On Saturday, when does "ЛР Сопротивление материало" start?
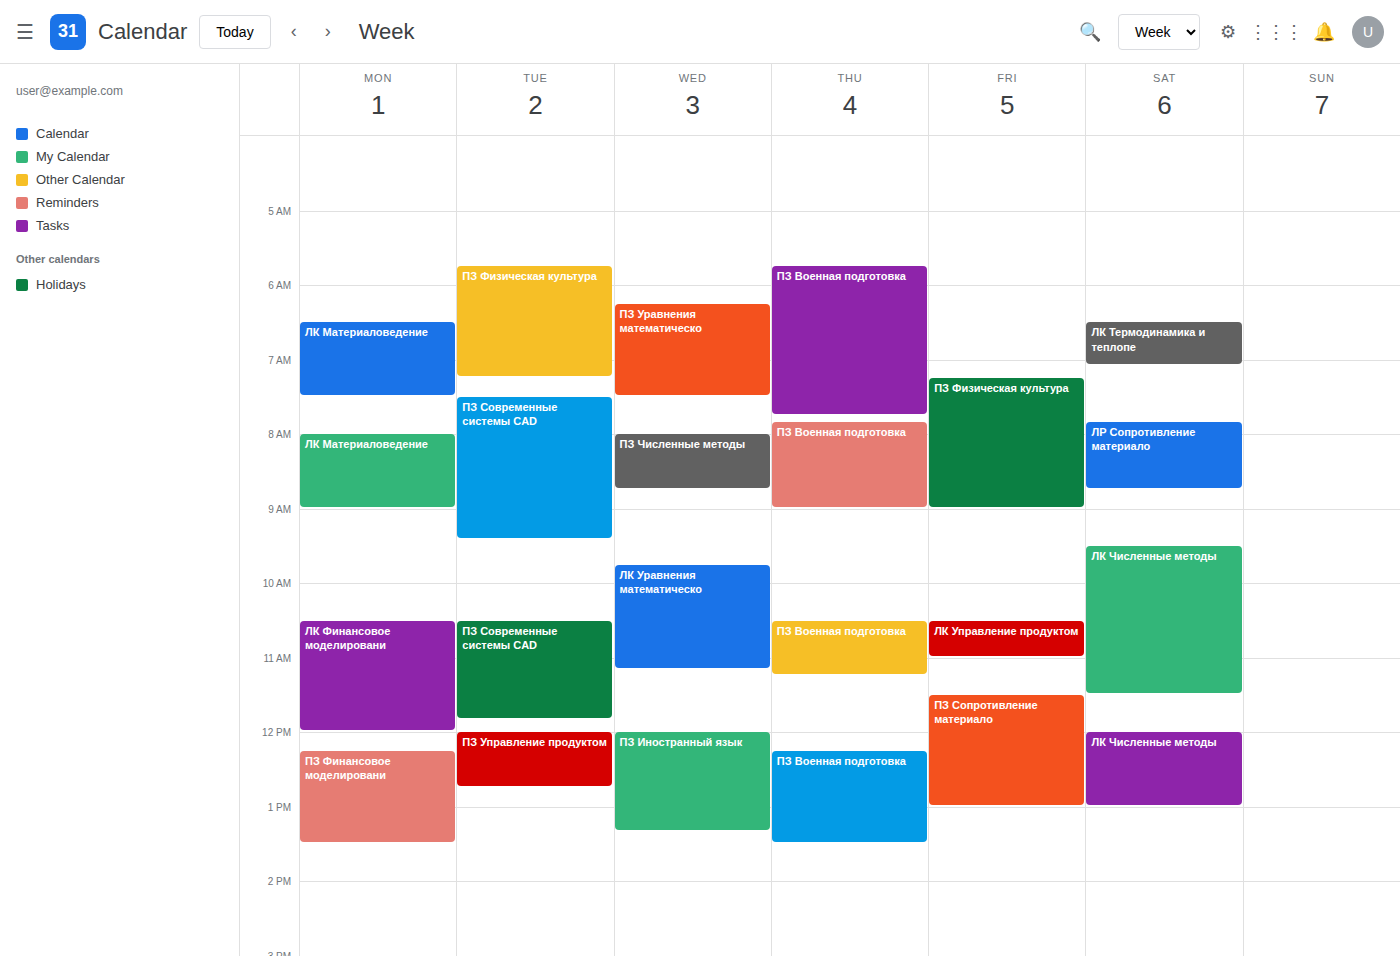
07:50